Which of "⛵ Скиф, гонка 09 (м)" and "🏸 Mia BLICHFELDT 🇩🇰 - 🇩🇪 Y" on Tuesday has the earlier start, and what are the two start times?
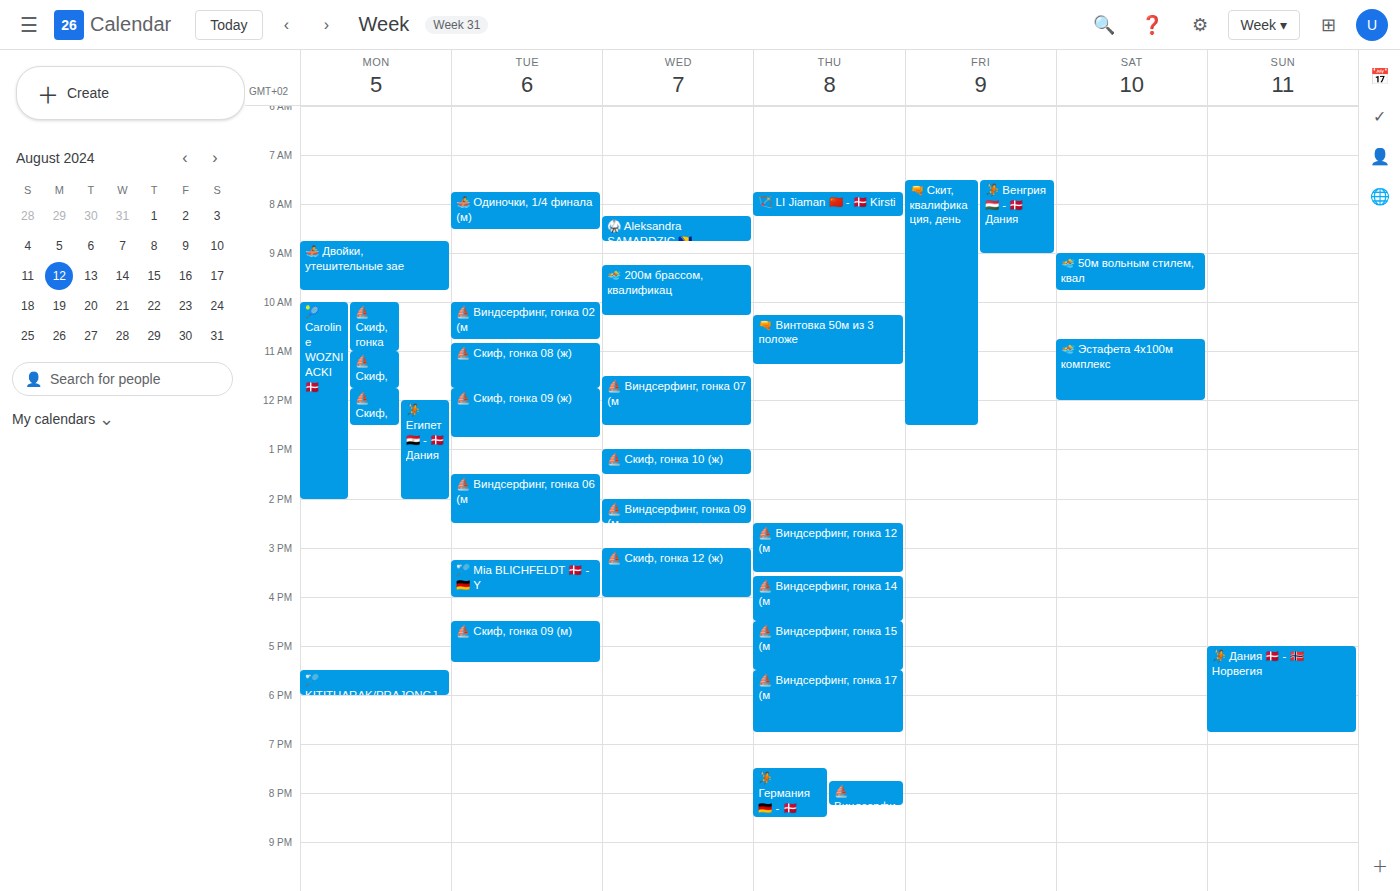
"🏸 Mia BLICHFELDT 🇩🇰 - 🇩🇪 Y" 3:15 PM; "⛵ Скиф, гонка 09 (м)" 4:30 PM.